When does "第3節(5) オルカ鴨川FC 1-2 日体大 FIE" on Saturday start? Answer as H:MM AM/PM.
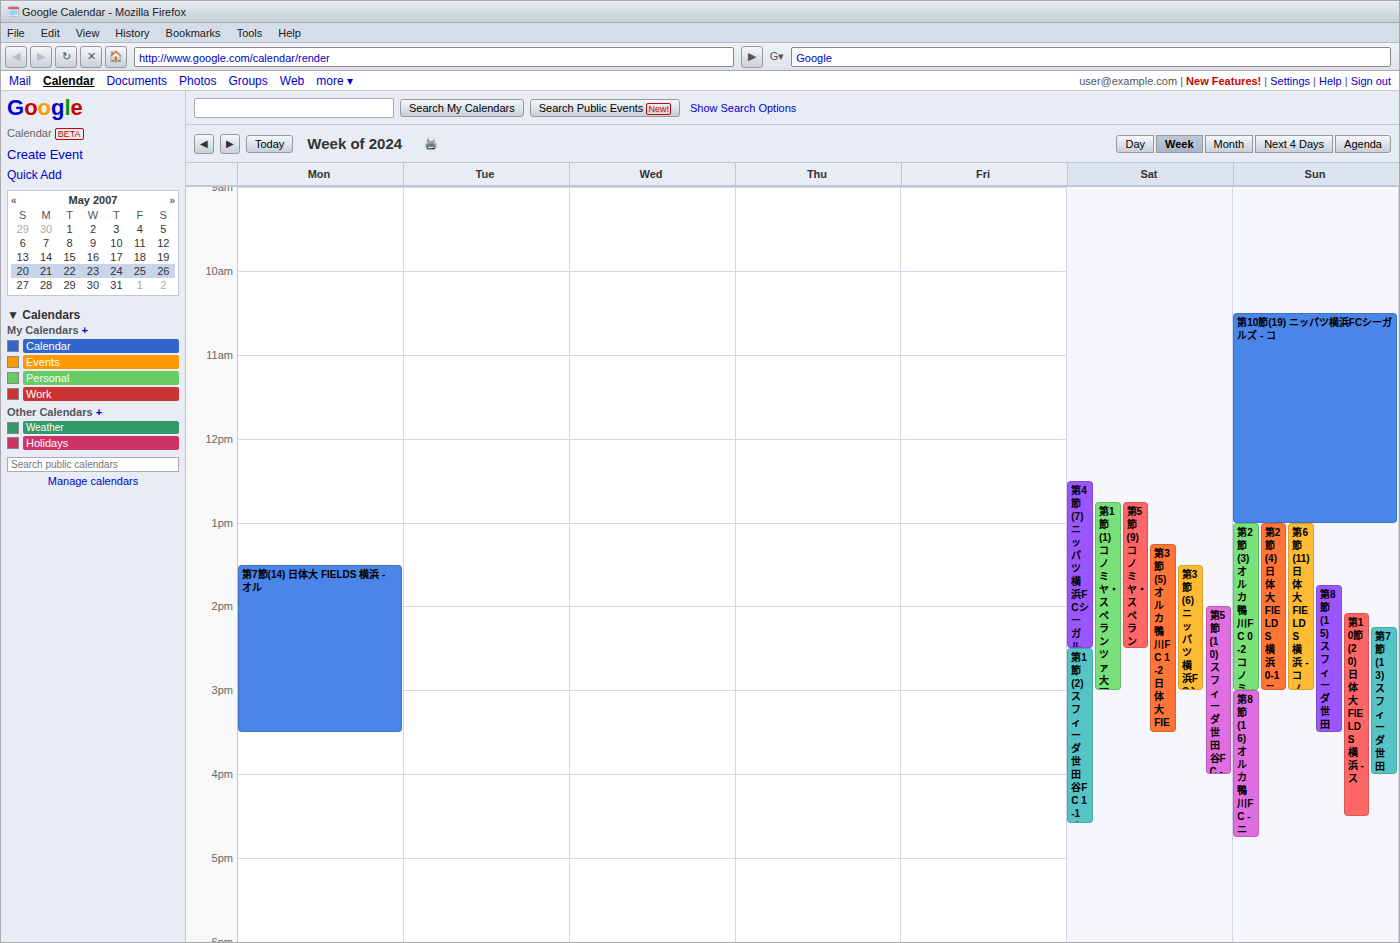
1:15 PM